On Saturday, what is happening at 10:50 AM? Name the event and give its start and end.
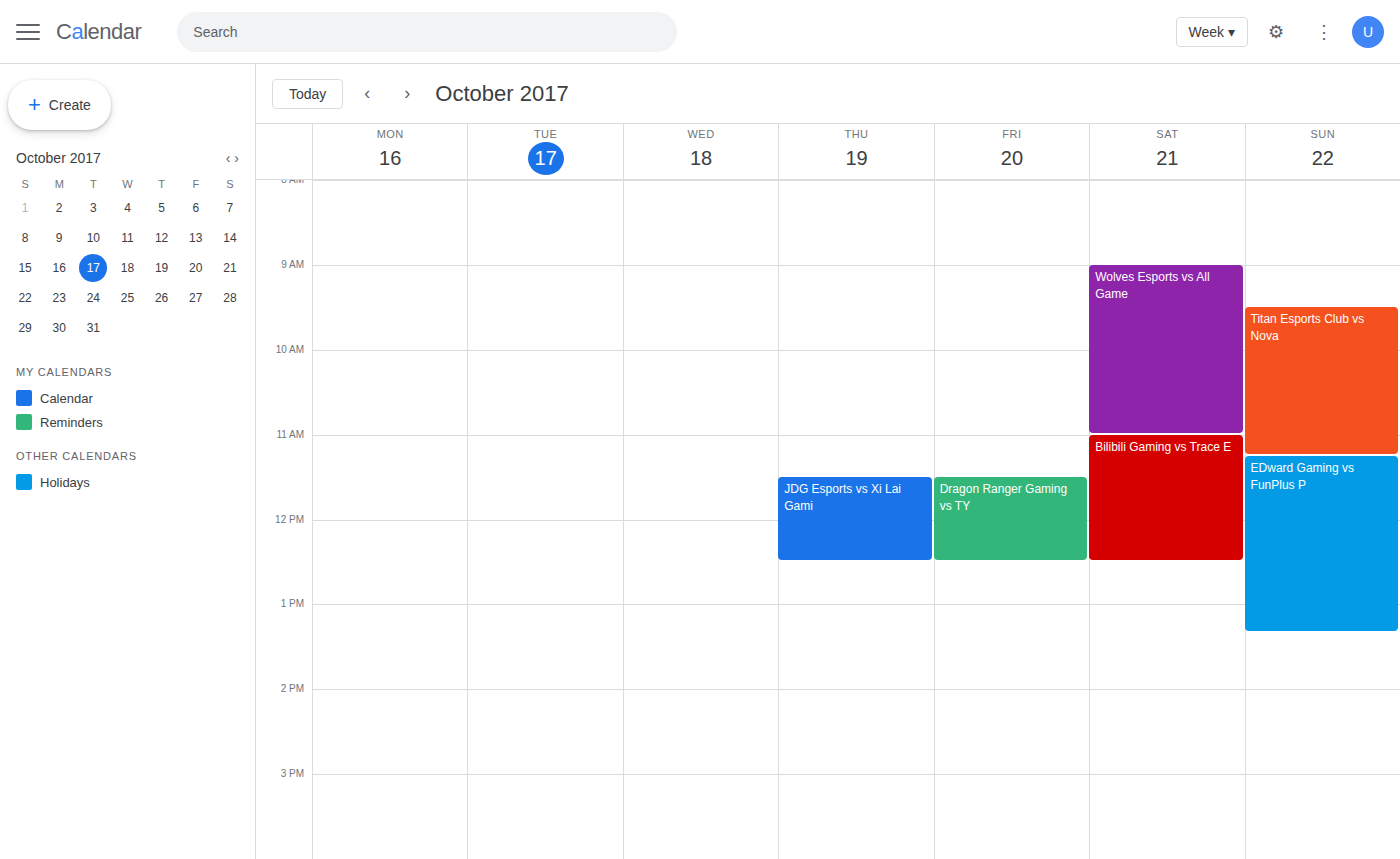
"Wolves Esports vs All Game", 9:00 AM to 11:00 AM